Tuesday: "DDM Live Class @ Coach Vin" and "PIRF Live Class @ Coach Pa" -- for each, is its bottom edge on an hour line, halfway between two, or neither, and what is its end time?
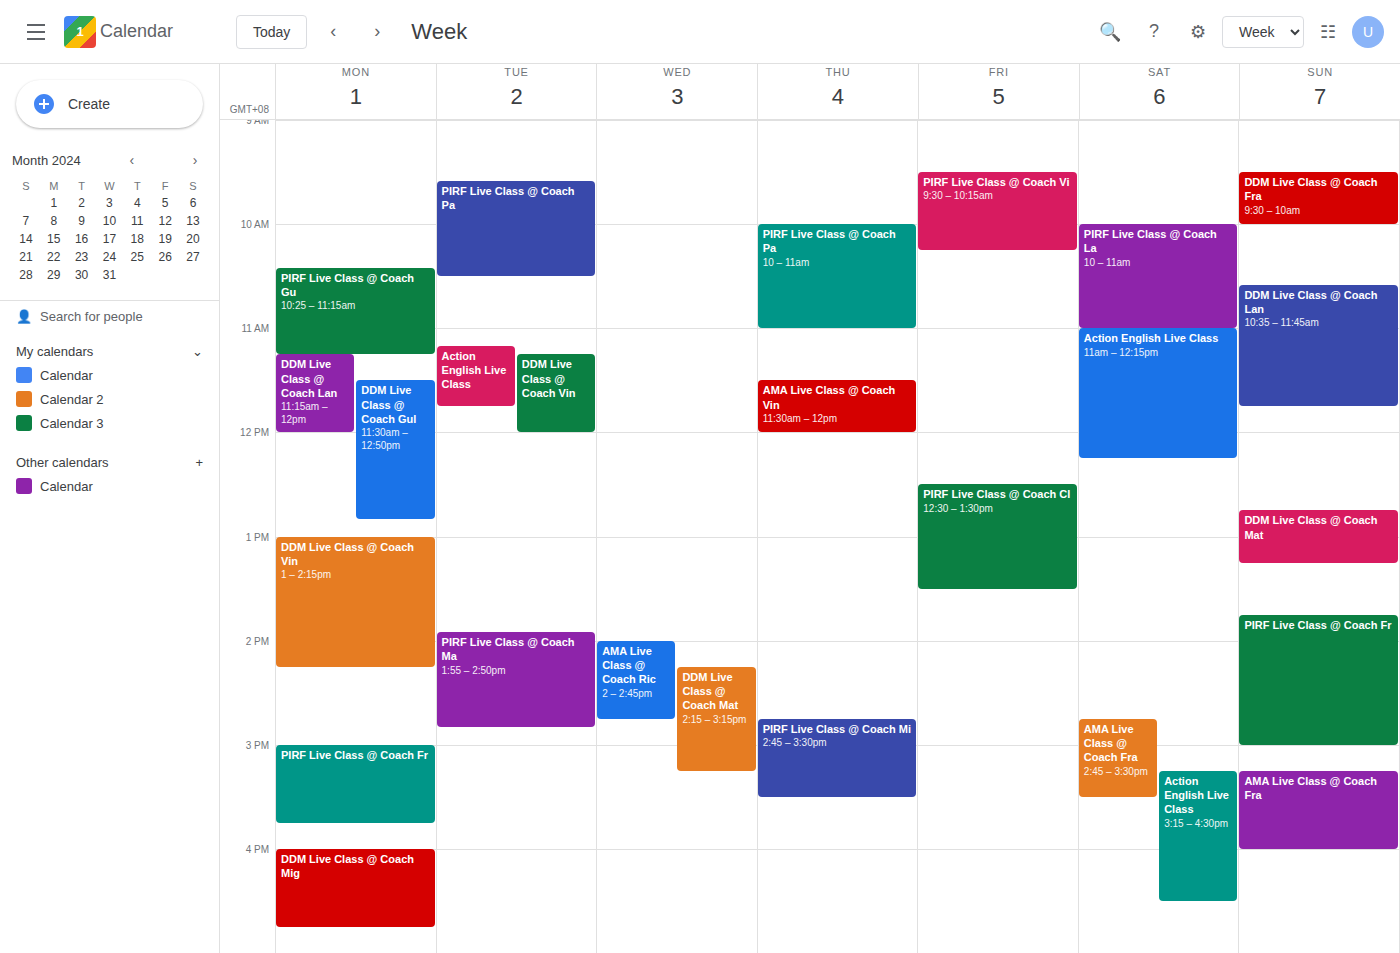
"DDM Live Class @ Coach Vin": 12:00 PM, exactly on the 12 PM line. "PIRF Live Class @ Coach Pa": 10:30 AM, halfway between the 10 AM and 11 AM lines.